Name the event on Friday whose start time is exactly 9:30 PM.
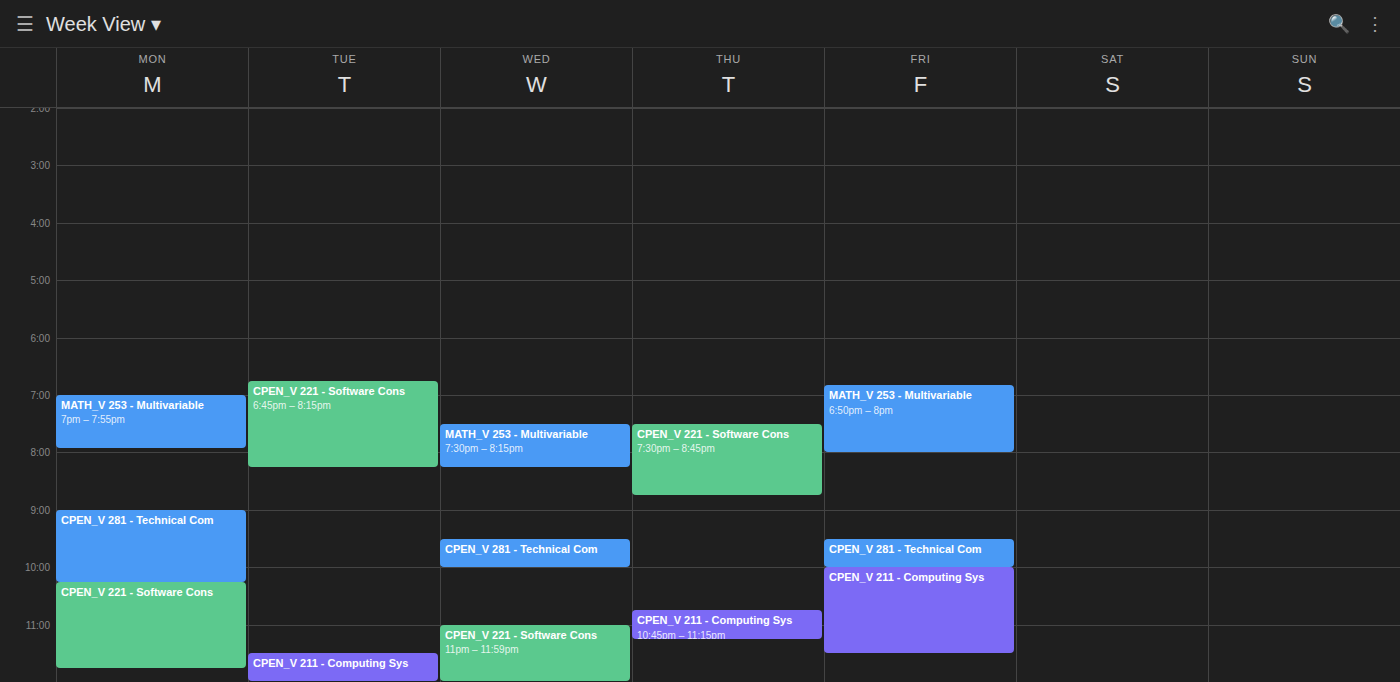
"CPEN_V 281 - Technical Com"